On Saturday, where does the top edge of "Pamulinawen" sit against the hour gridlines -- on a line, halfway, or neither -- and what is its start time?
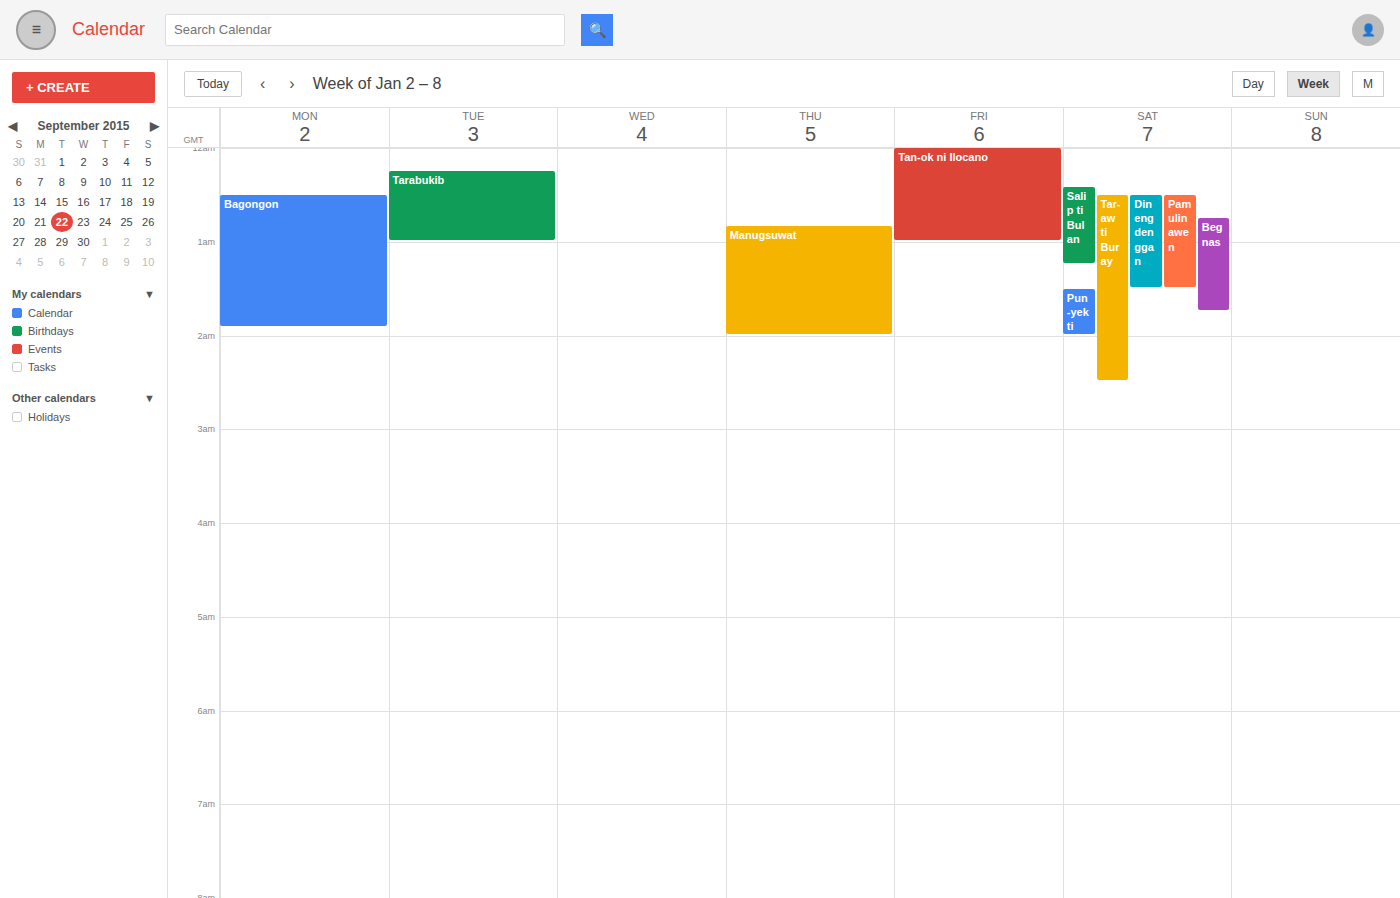
12:30 AM -- halfway between the 12 AM and 1 AM lines.